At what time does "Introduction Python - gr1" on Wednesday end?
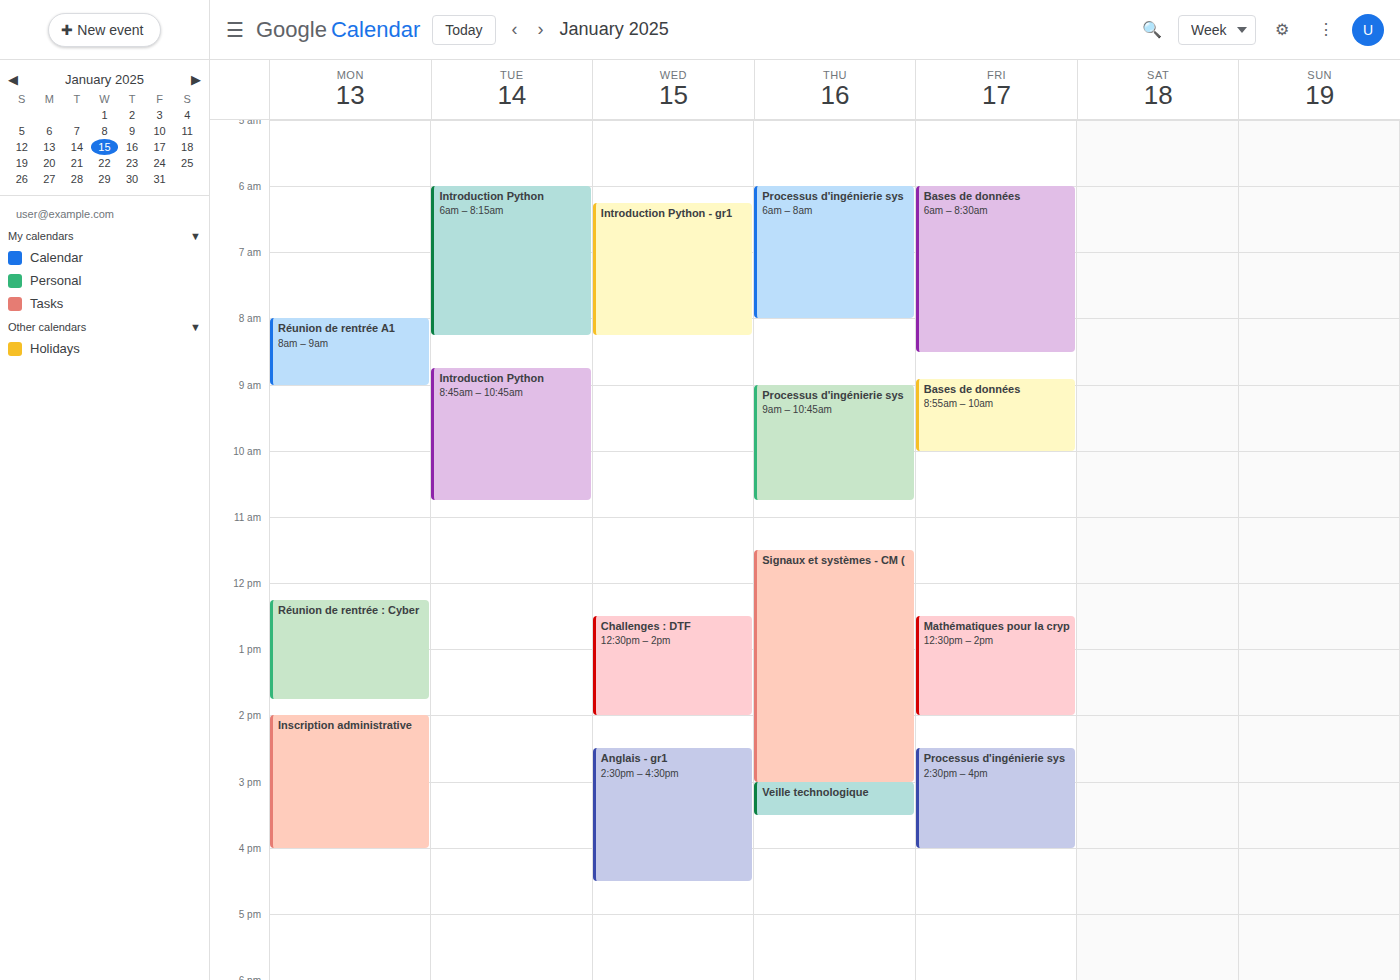
8:15 AM